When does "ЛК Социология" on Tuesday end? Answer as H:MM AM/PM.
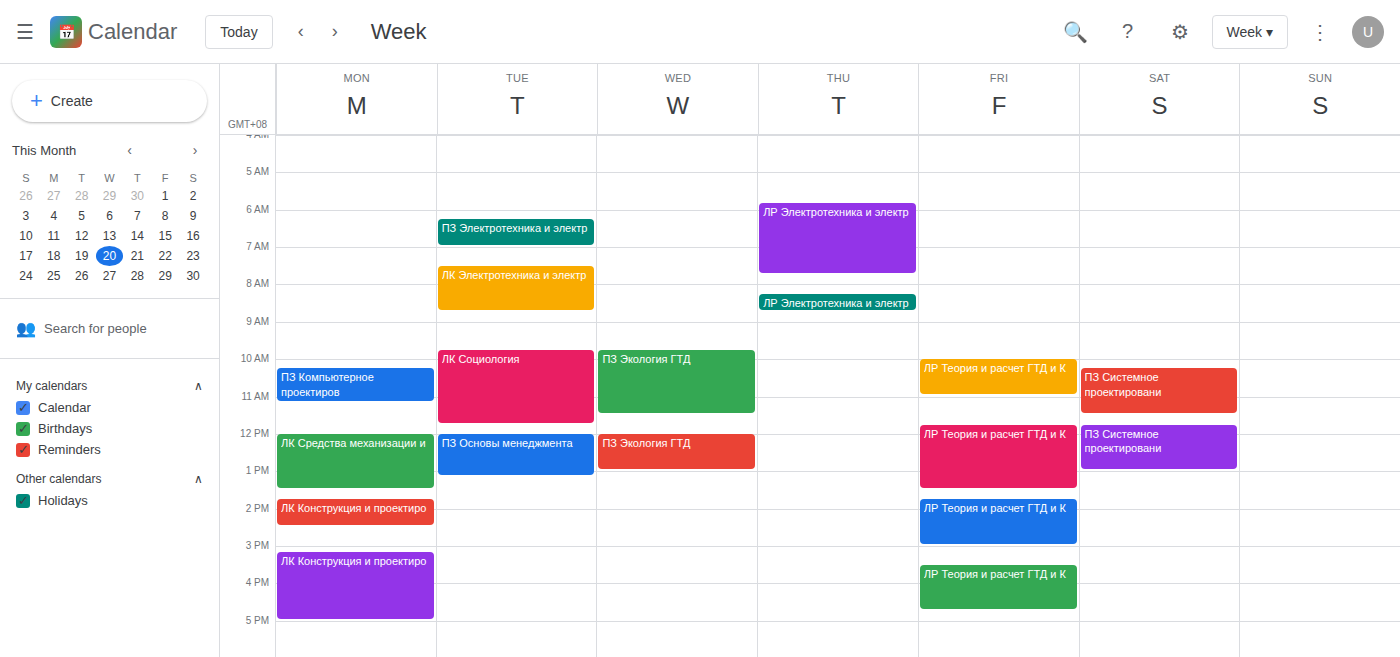
11:45 AM